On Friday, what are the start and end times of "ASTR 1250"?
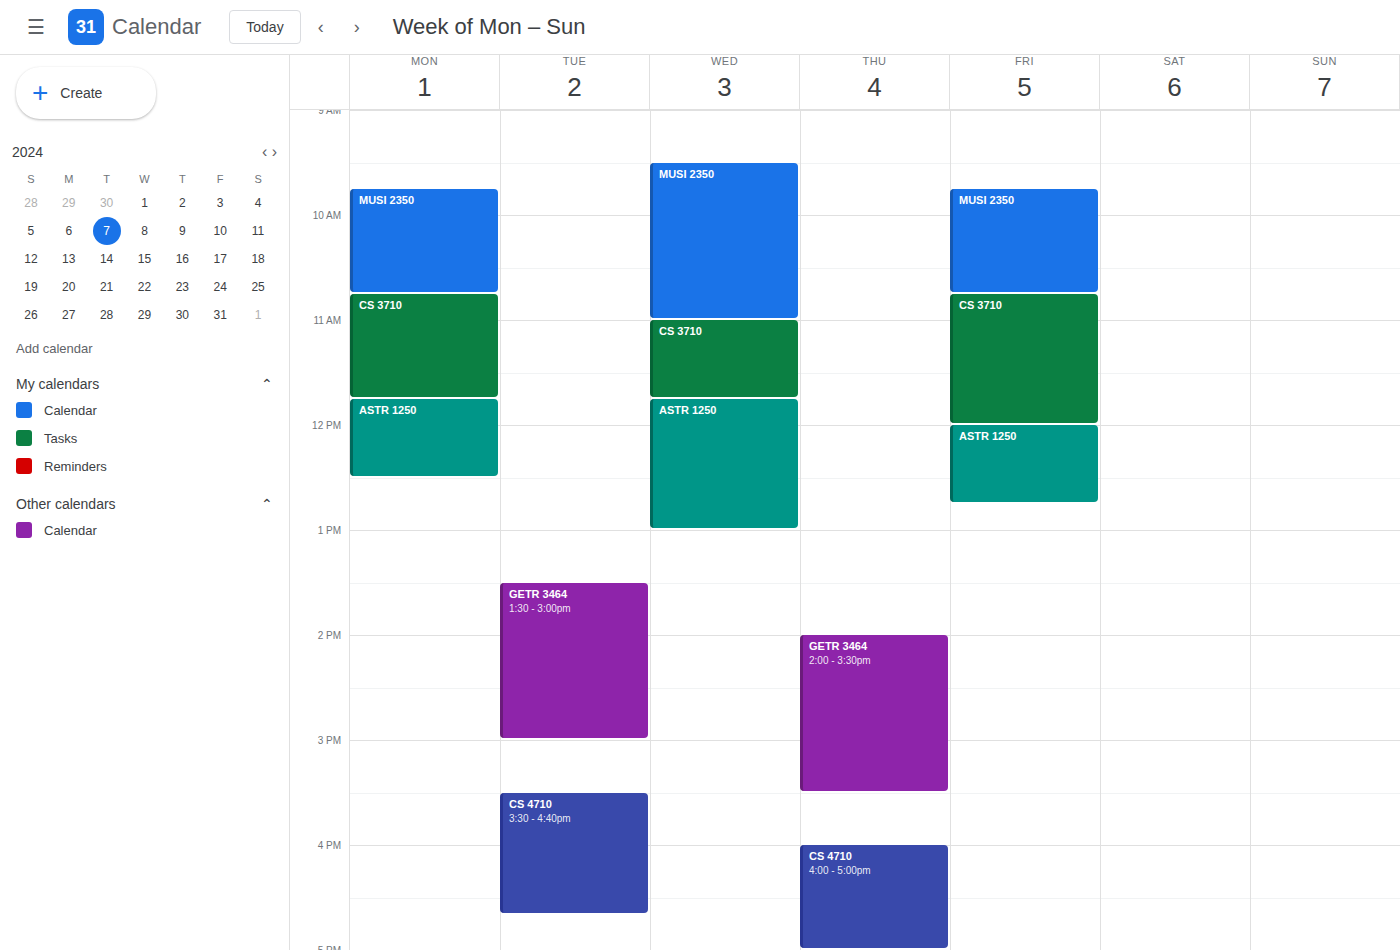
12:00 to 12:45